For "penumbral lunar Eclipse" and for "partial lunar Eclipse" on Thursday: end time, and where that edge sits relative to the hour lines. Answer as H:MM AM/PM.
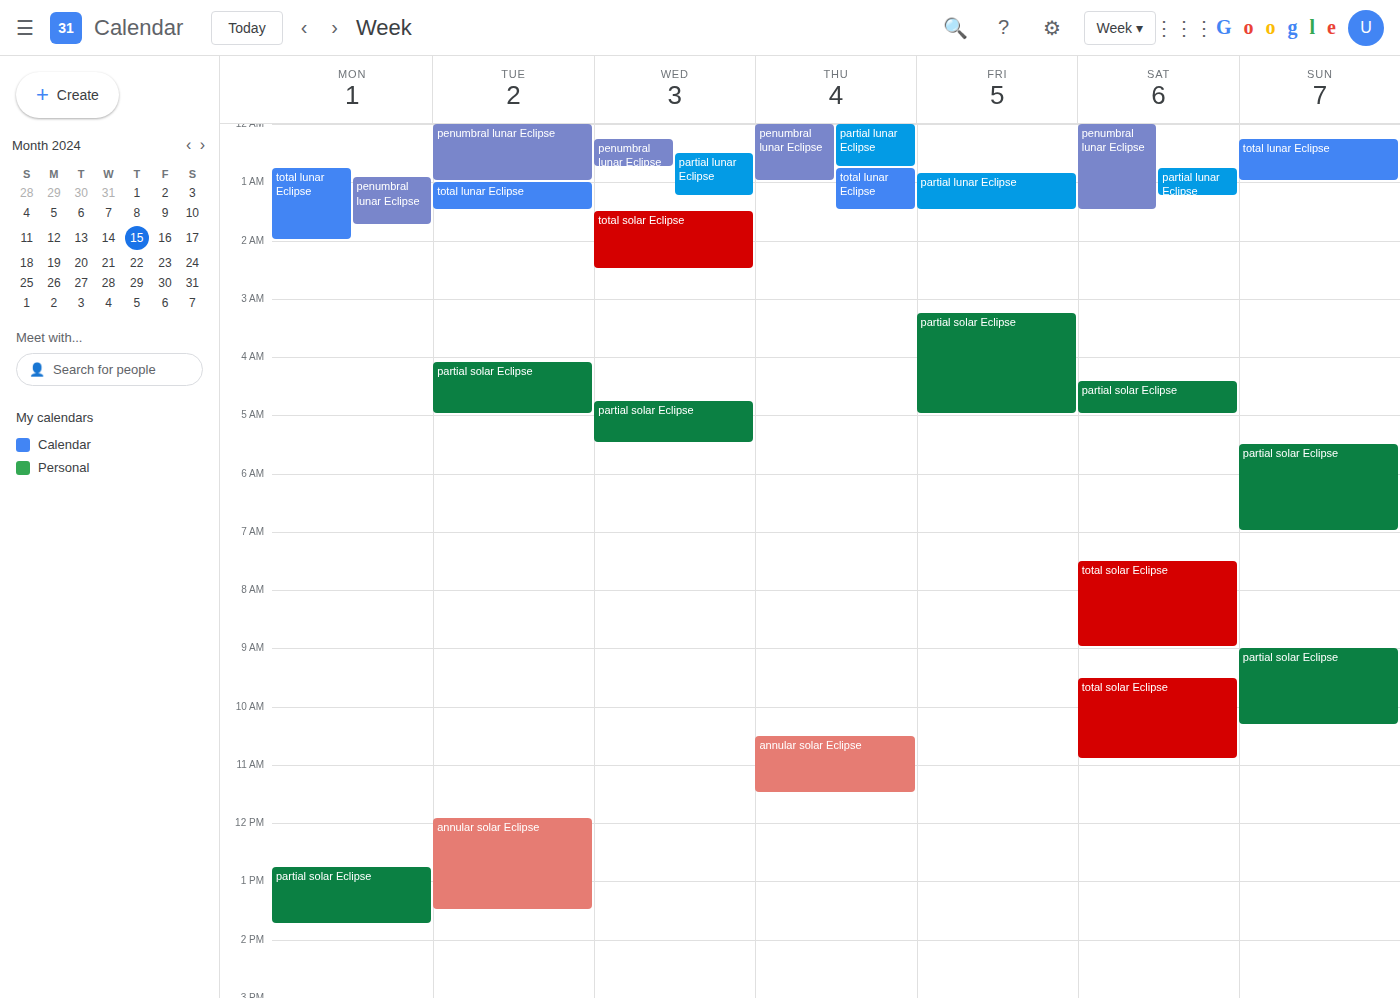
"penumbral lunar Eclipse": 1:00 AM, exactly on the 1 AM line. "partial lunar Eclipse": 12:45 AM, neither: three quarters of the way from the 12 AM line to the 1 AM line.